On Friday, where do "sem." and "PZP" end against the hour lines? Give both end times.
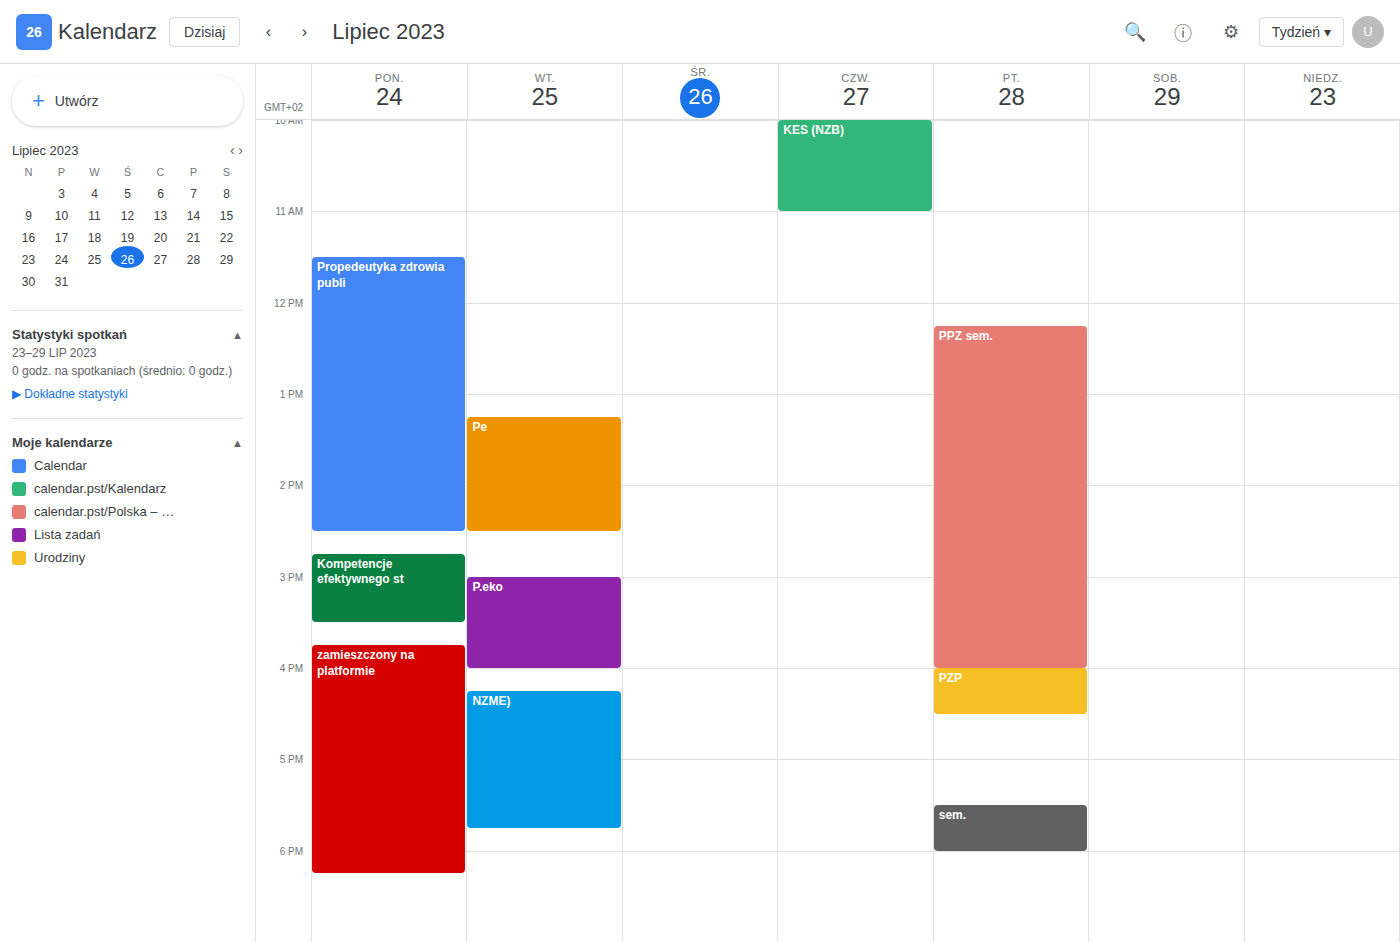
"sem.": 6:00 PM, exactly on the 6 PM line. "PZP": 4:30 PM, halfway between the 4 PM and 5 PM lines.